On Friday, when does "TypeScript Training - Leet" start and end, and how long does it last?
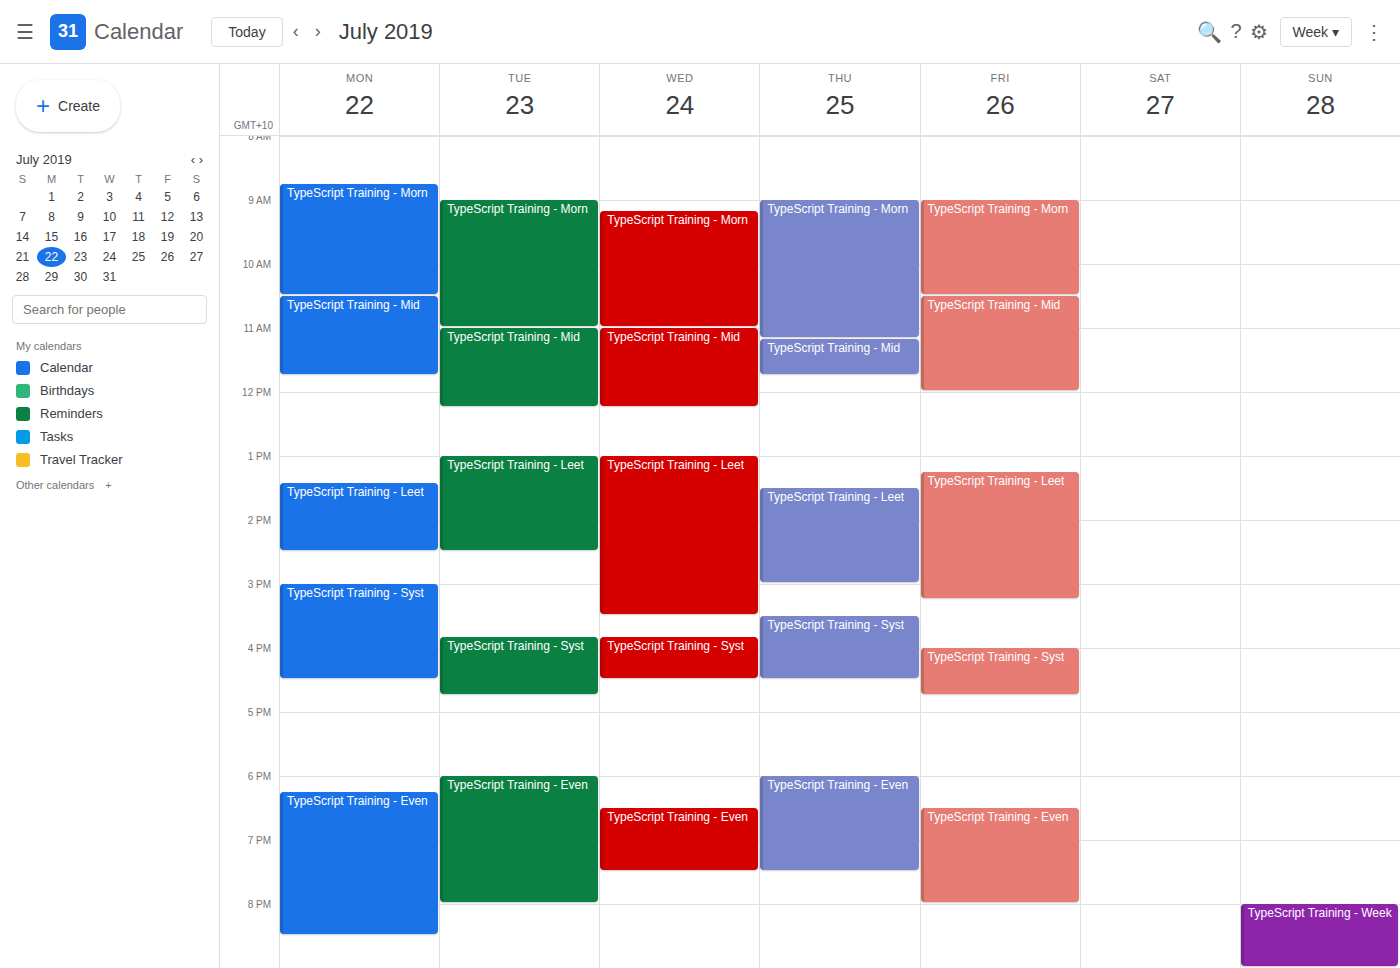
1:15 PM to 3:15 PM, 2 hours